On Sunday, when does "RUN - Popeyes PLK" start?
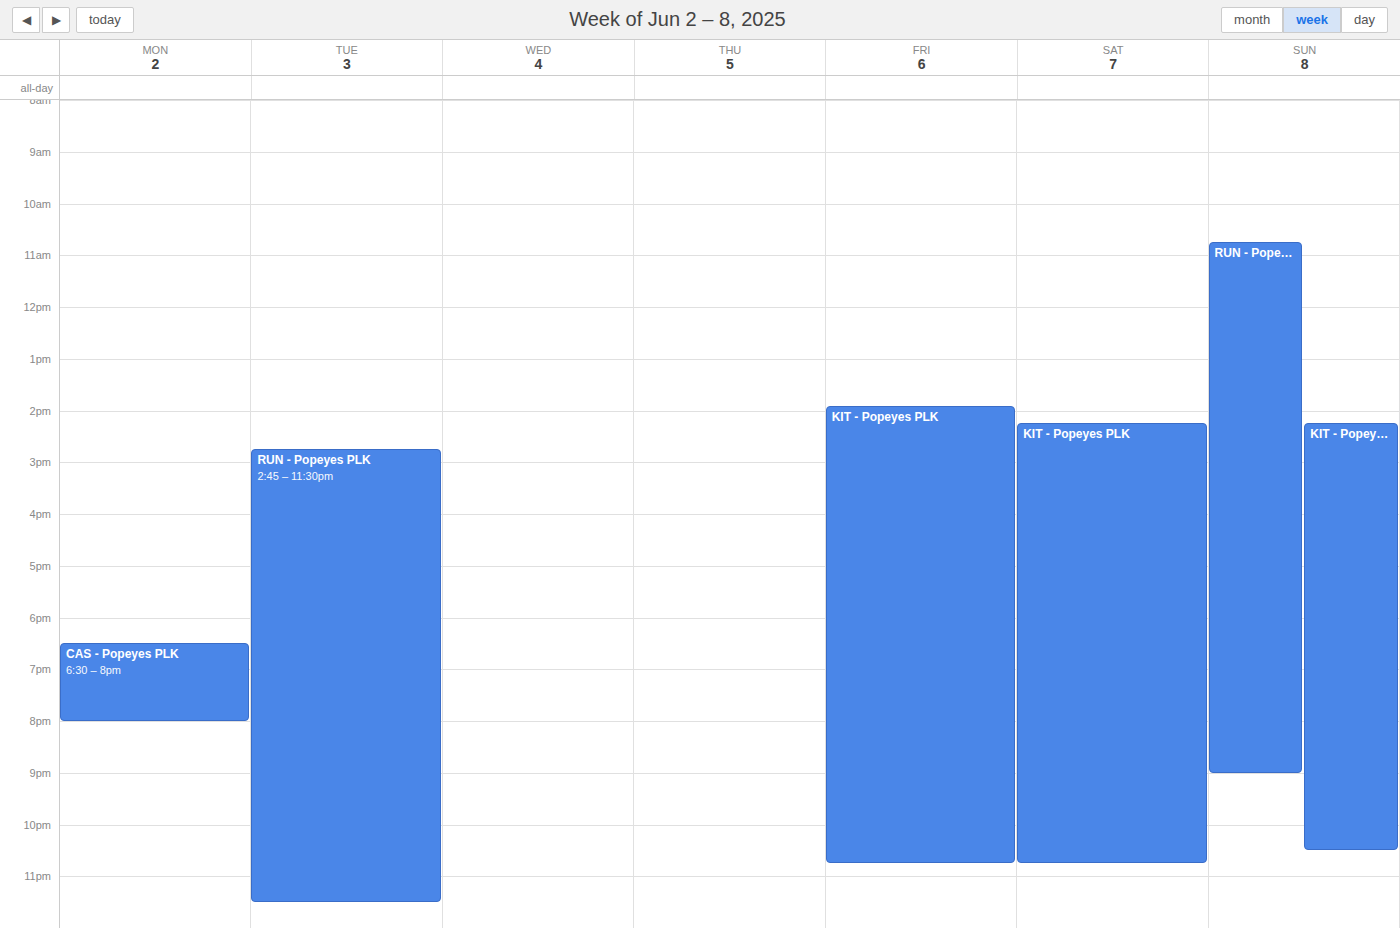
10:45 AM